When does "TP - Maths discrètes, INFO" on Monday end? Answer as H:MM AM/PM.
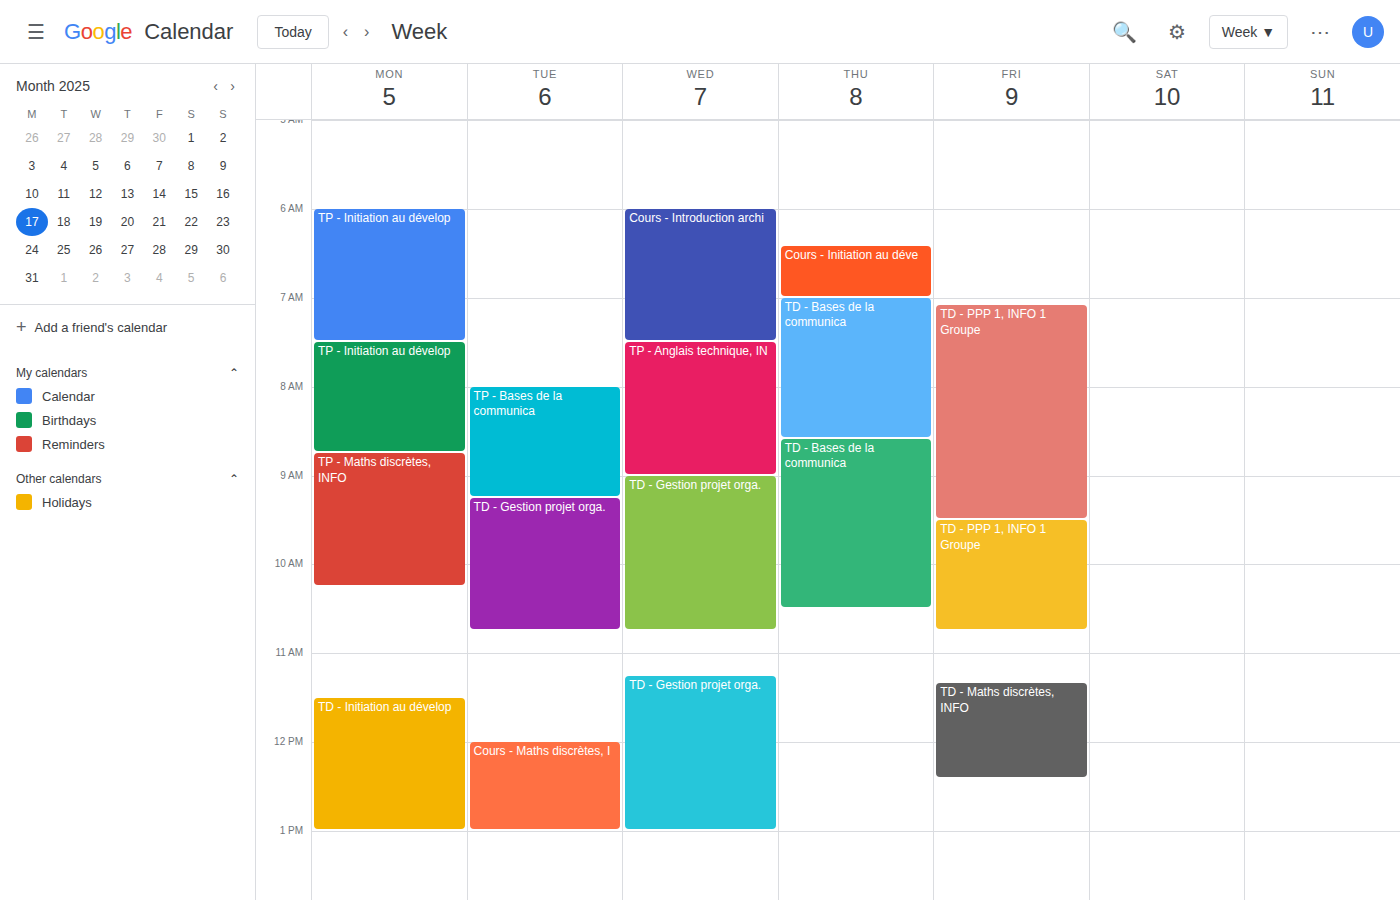
10:15 AM